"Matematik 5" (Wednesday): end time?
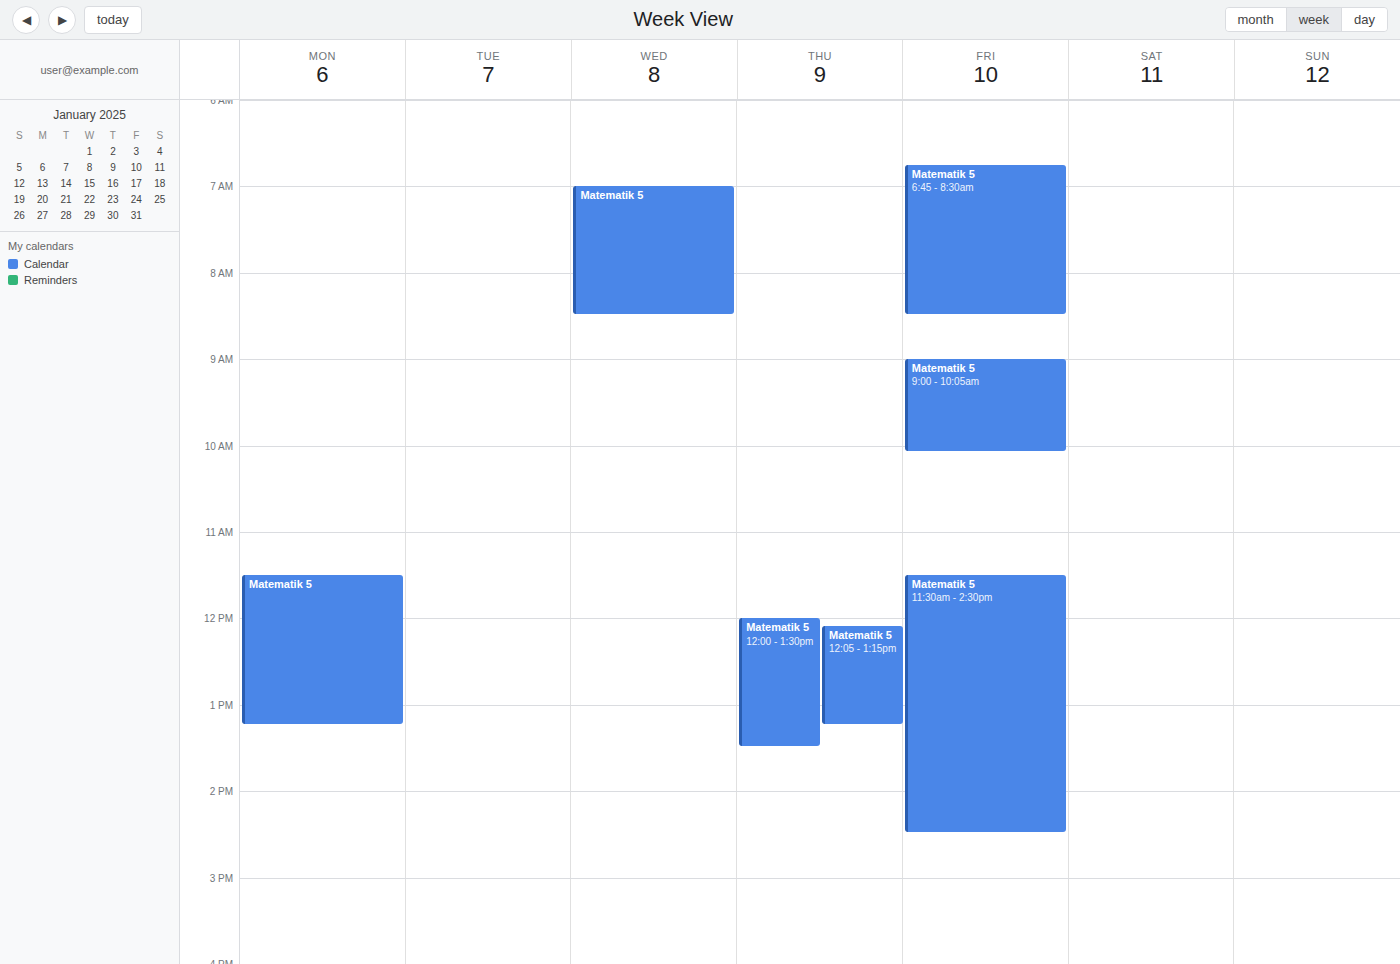
8:30 AM